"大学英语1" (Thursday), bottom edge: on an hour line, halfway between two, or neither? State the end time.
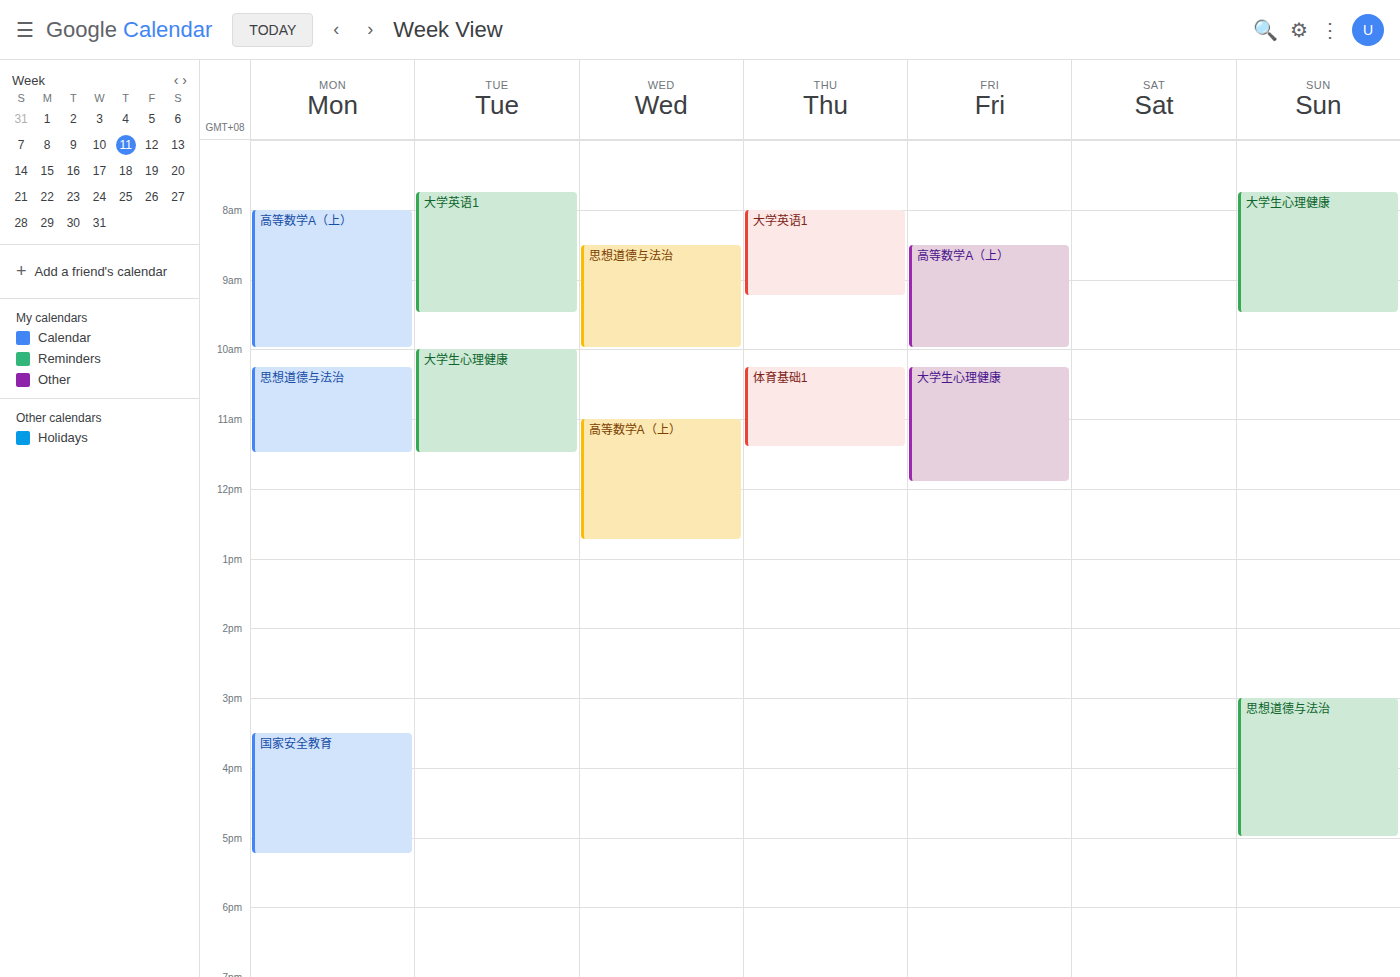
9:15 AM -- neither: a quarter of the way from the 9 AM line to the 10 AM line.